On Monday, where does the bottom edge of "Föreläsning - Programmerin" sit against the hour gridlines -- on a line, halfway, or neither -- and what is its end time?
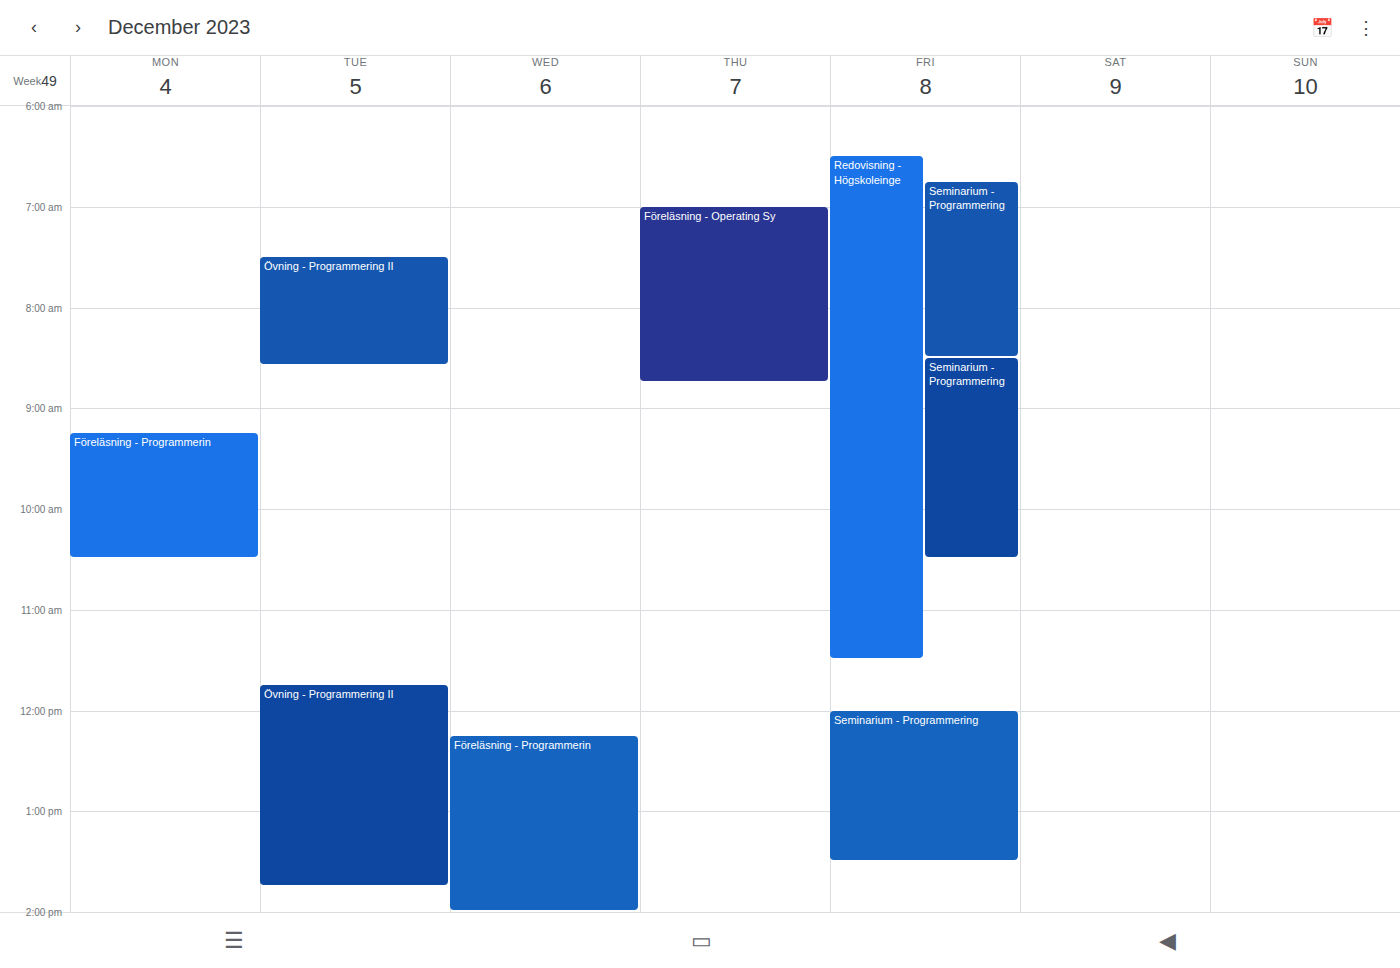
10:30 AM -- halfway between the 10 AM and 11 AM lines.